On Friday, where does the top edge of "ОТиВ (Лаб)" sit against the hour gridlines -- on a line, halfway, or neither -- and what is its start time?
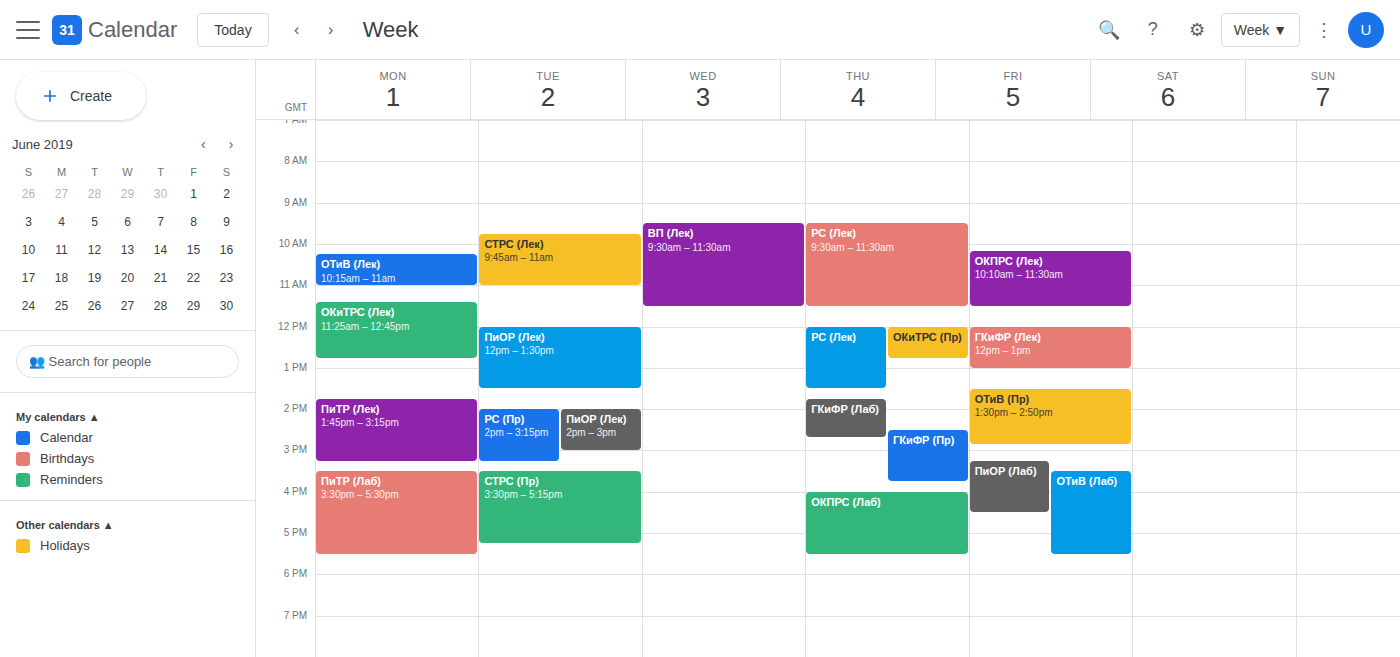
3:30 PM -- halfway between the 3 PM and 4 PM lines.